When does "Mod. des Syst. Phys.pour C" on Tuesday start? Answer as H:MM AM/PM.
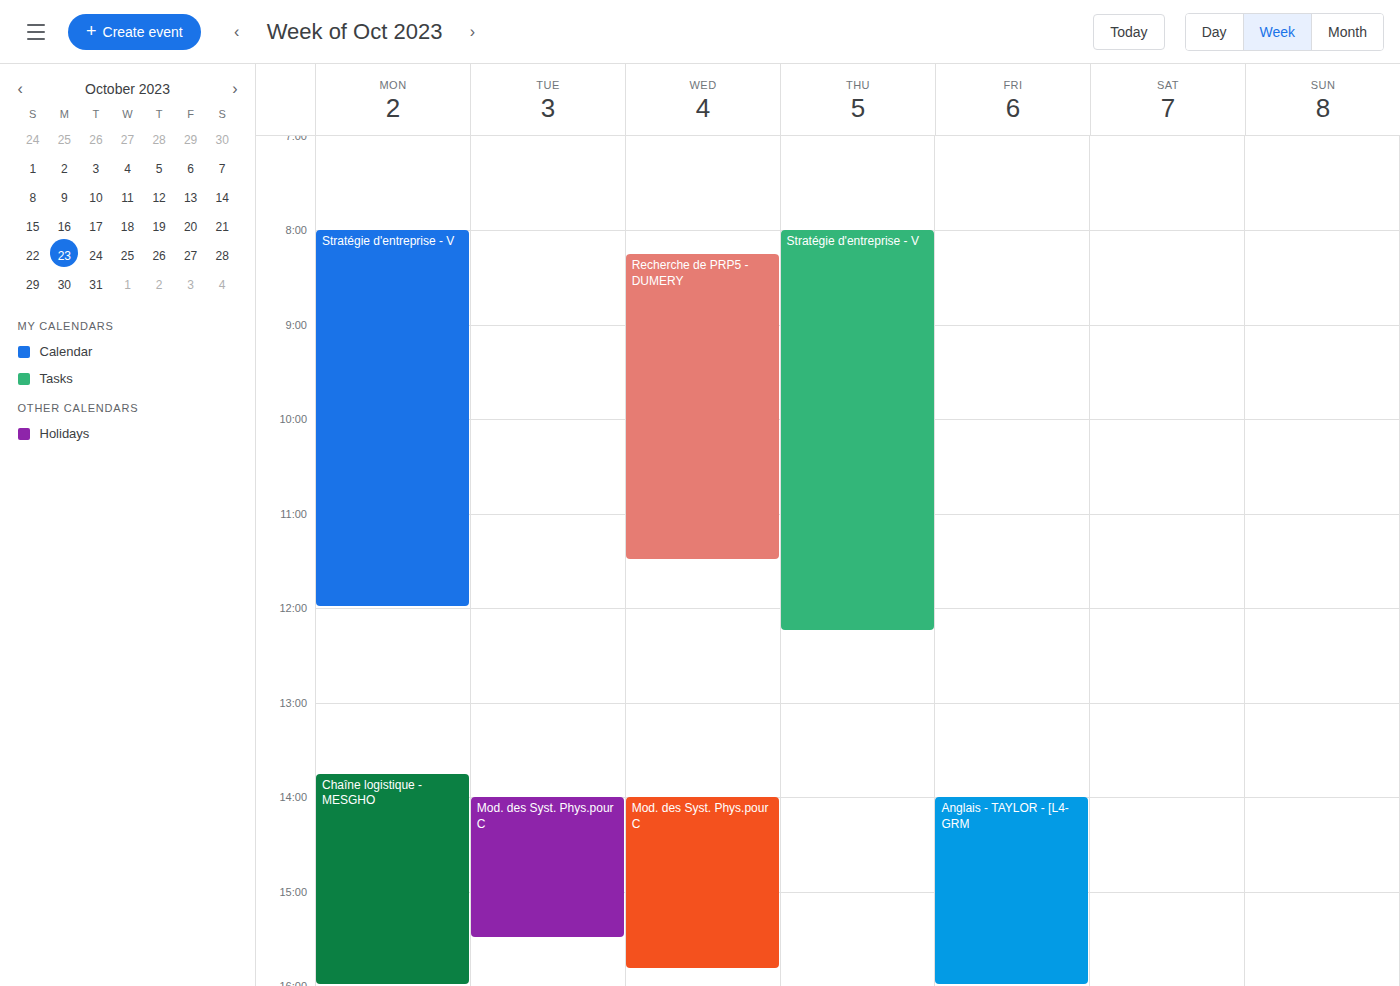
2:00 PM